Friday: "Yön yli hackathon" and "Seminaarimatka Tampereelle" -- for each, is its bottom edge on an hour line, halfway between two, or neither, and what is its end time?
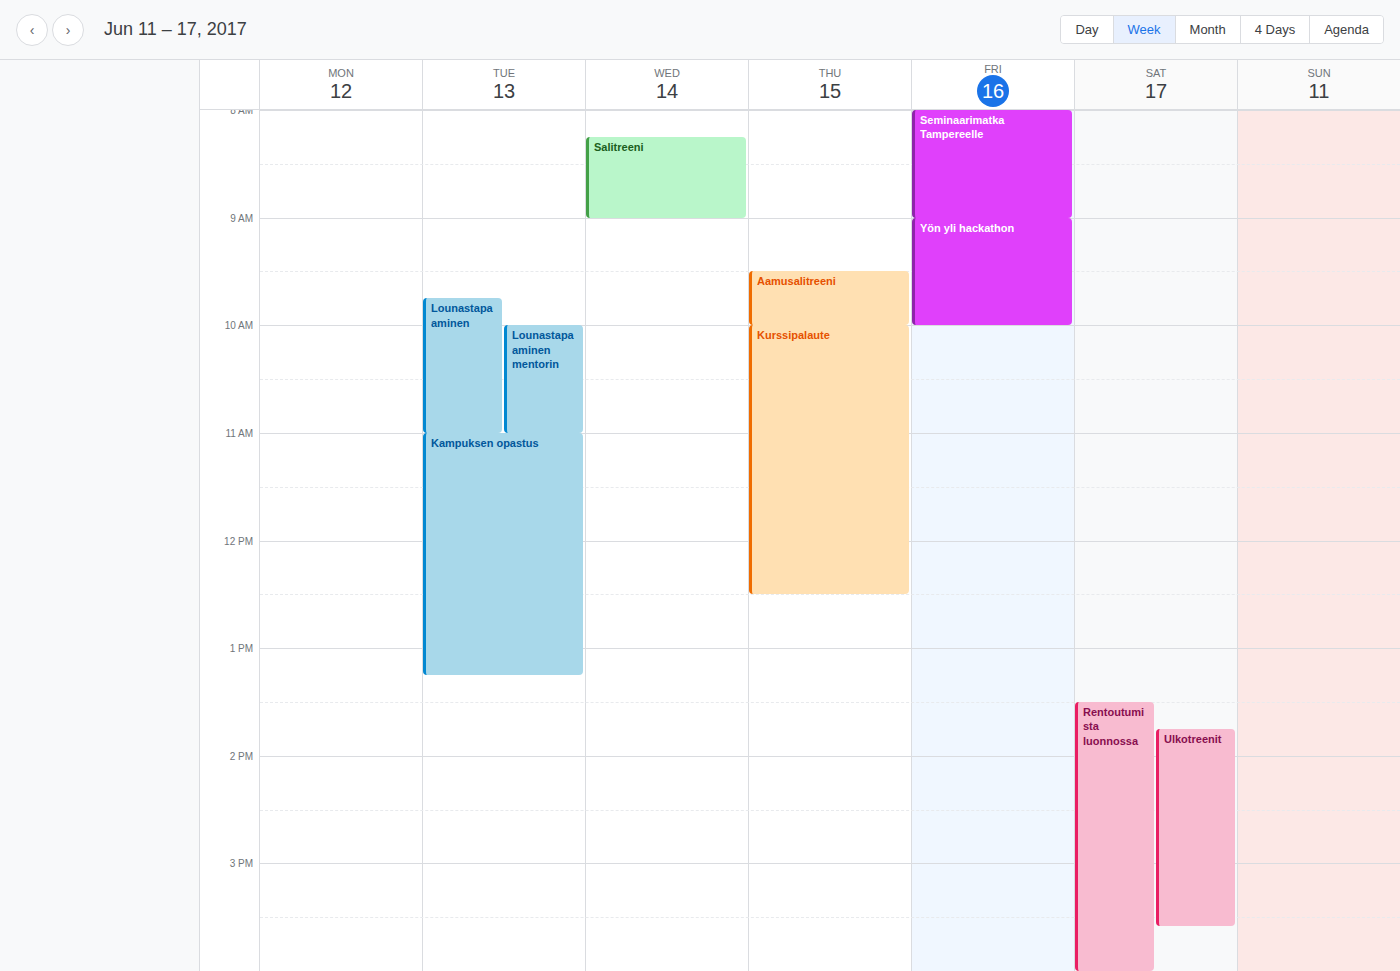
"Yön yli hackathon": 10:00, exactly on the 10:00 line. "Seminaarimatka Tampereelle": 09:00, exactly on the 09:00 line.